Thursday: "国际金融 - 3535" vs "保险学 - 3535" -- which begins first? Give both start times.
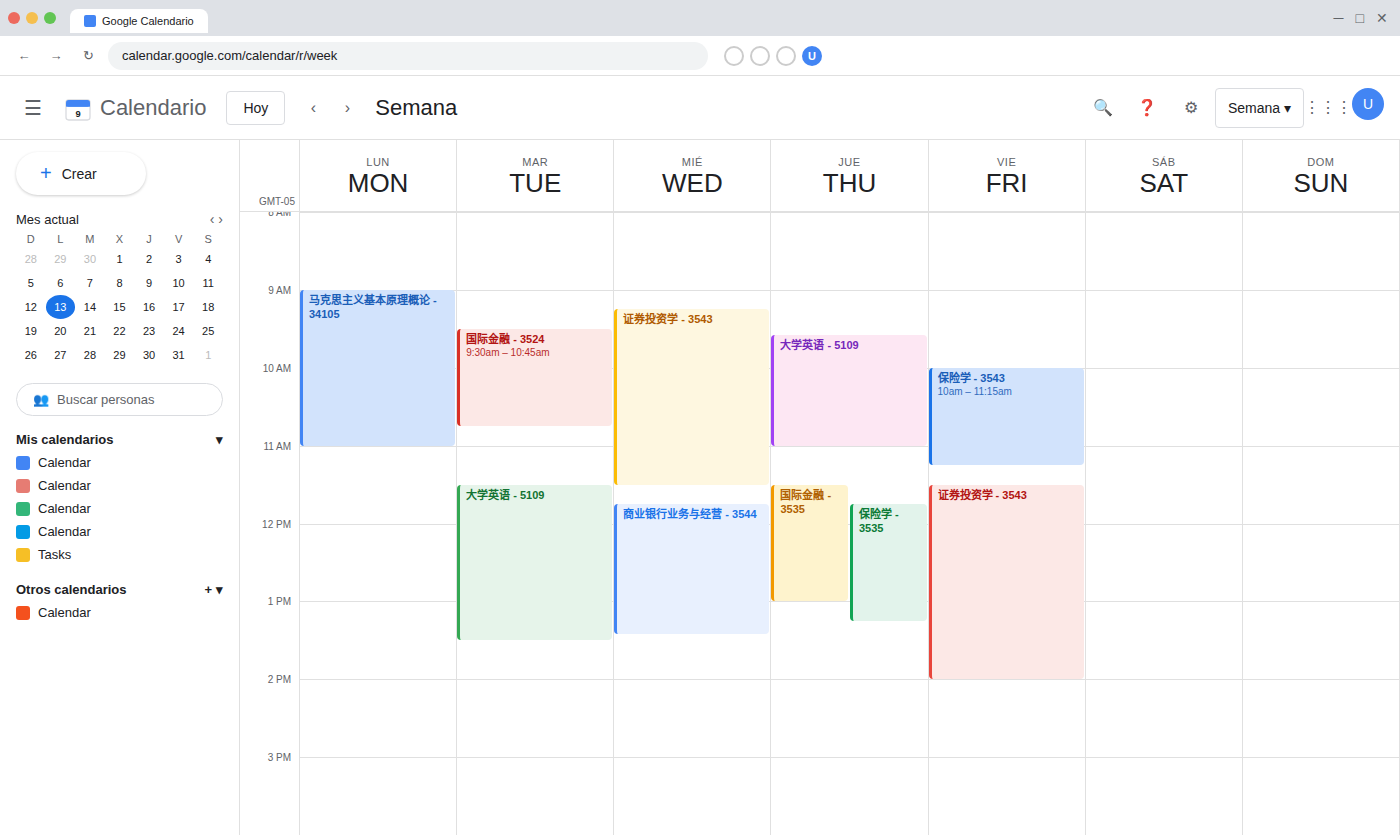
"国际金融 - 3535" 11:30 AM; "保险学 - 3535" 11:45 AM.